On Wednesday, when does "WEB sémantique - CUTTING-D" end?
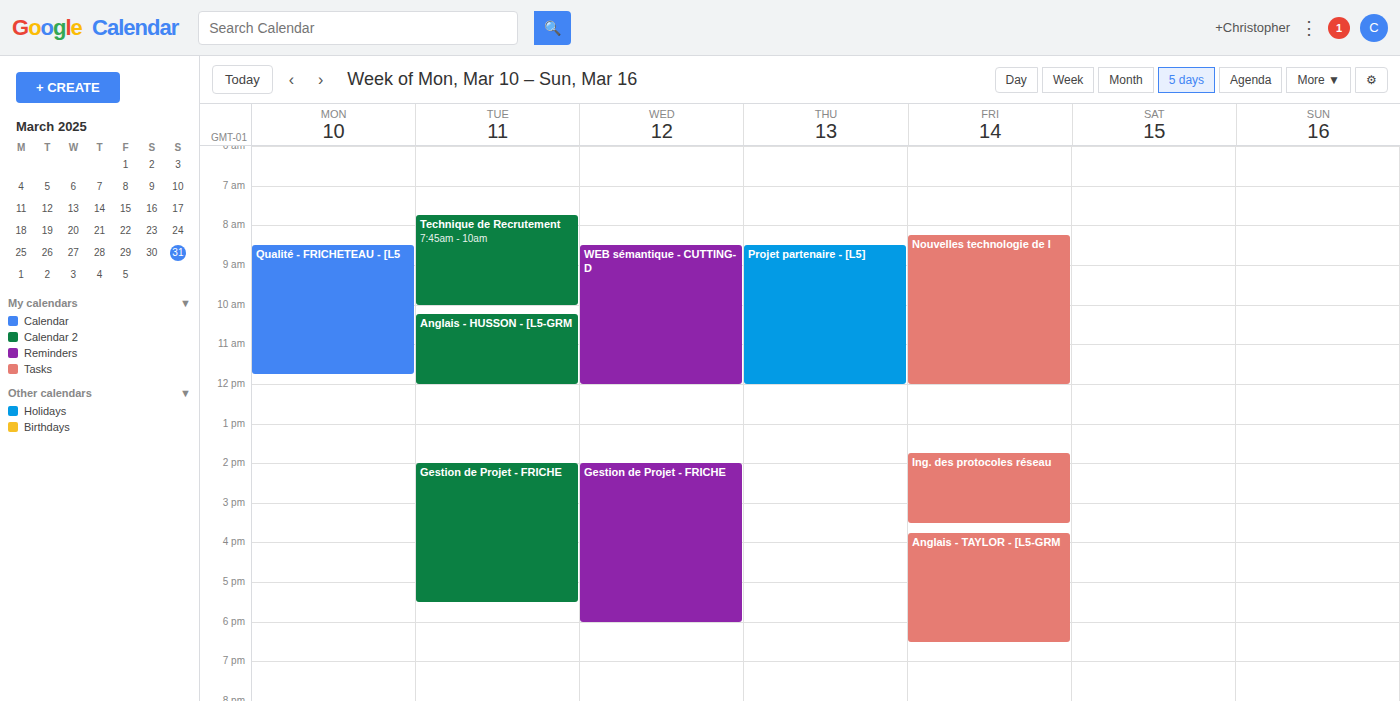
12:00 PM